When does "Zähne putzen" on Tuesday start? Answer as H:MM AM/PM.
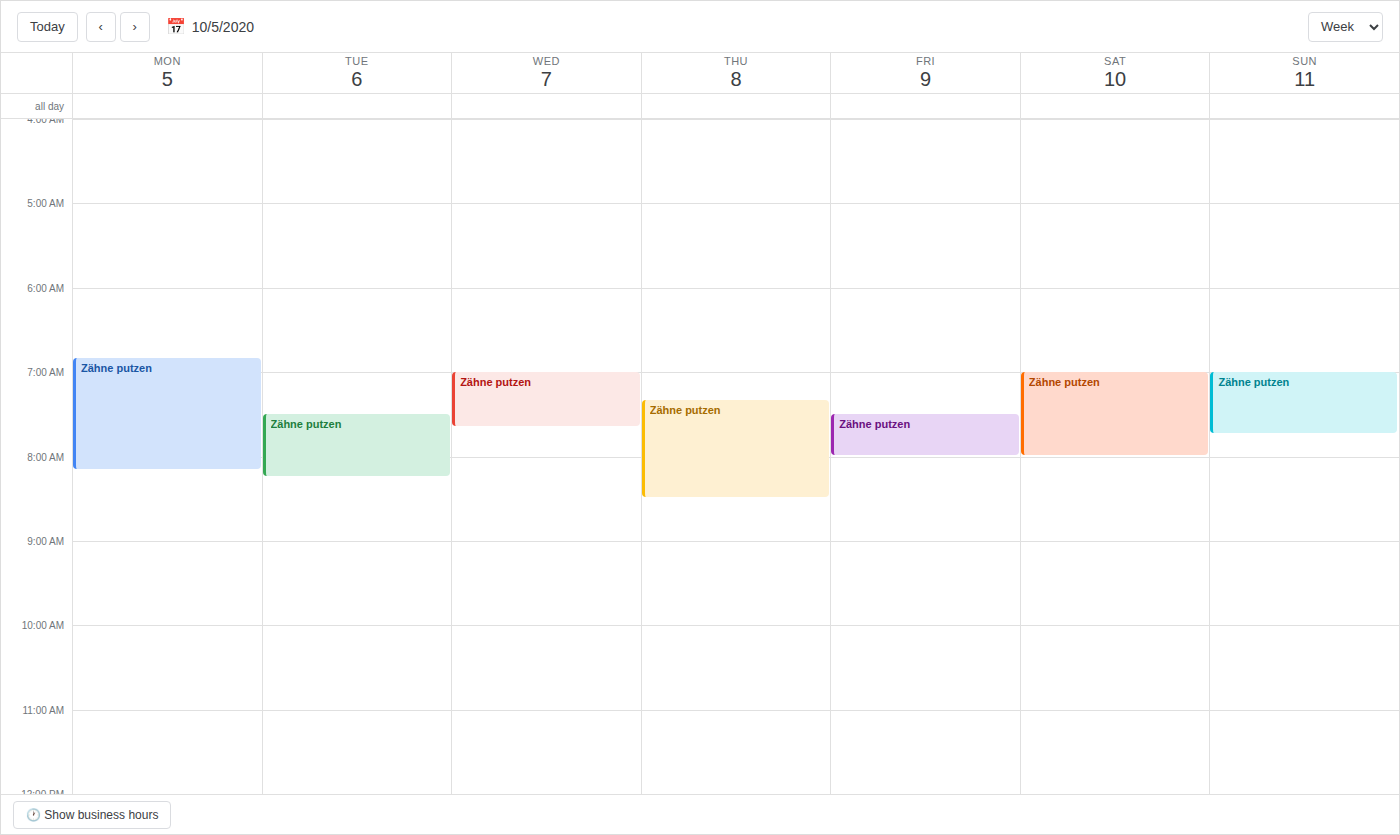
7:30 AM